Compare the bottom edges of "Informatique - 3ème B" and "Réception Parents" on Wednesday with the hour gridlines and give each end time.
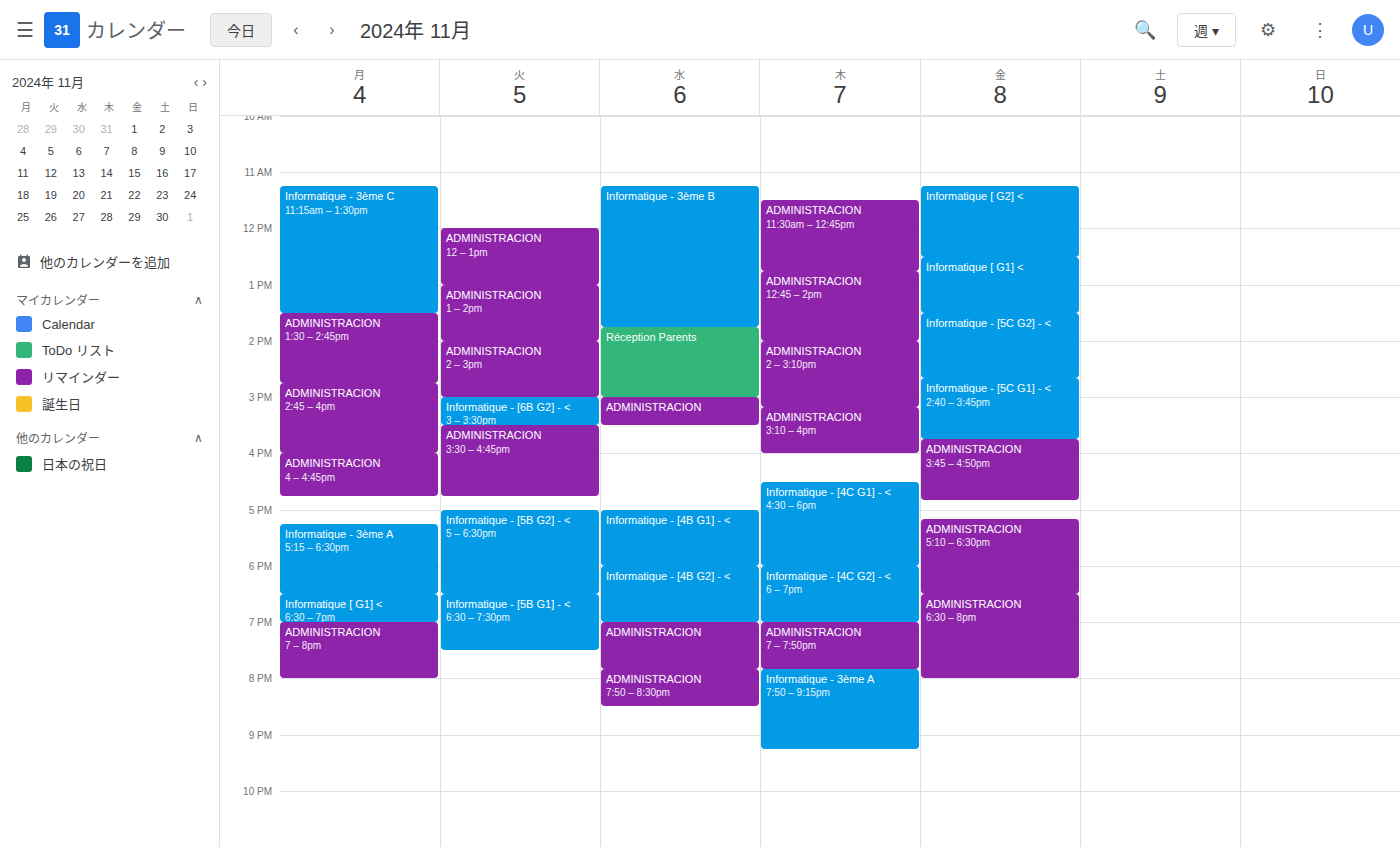
"Informatique - 3ème B": 1:45 PM, neither: three quarters of the way from the 1 PM line to the 2 PM line. "Réception Parents": 3:00 PM, exactly on the 3 PM line.